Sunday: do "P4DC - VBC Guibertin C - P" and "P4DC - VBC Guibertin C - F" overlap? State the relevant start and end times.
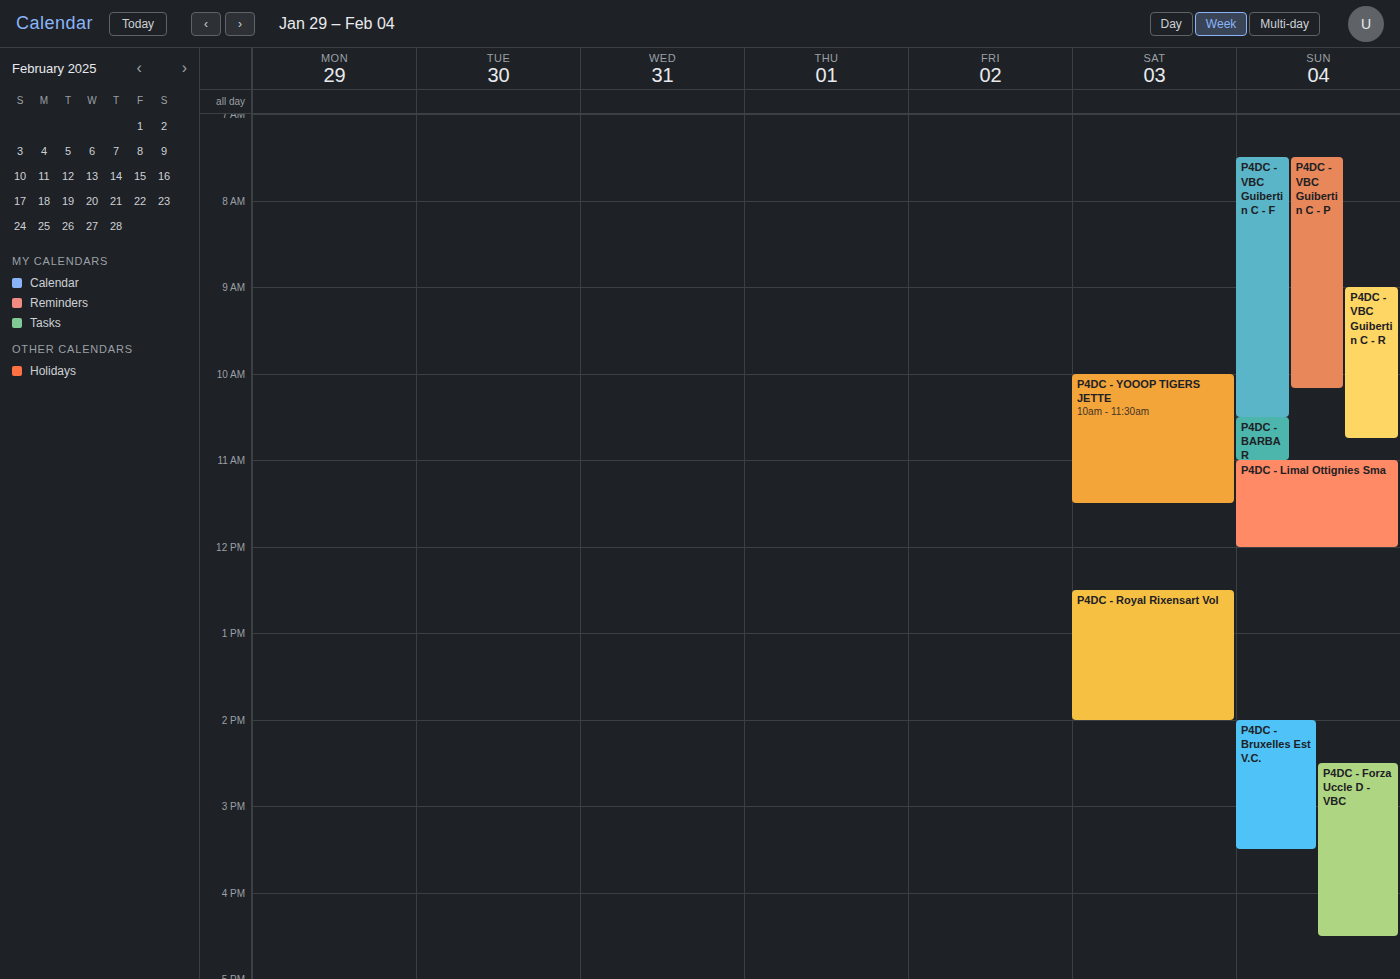
"P4DC - VBC Guibertin C - F" starts at 07:30, before "P4DC - VBC Guibertin C - P" ends at 10:10 -- they overlap.